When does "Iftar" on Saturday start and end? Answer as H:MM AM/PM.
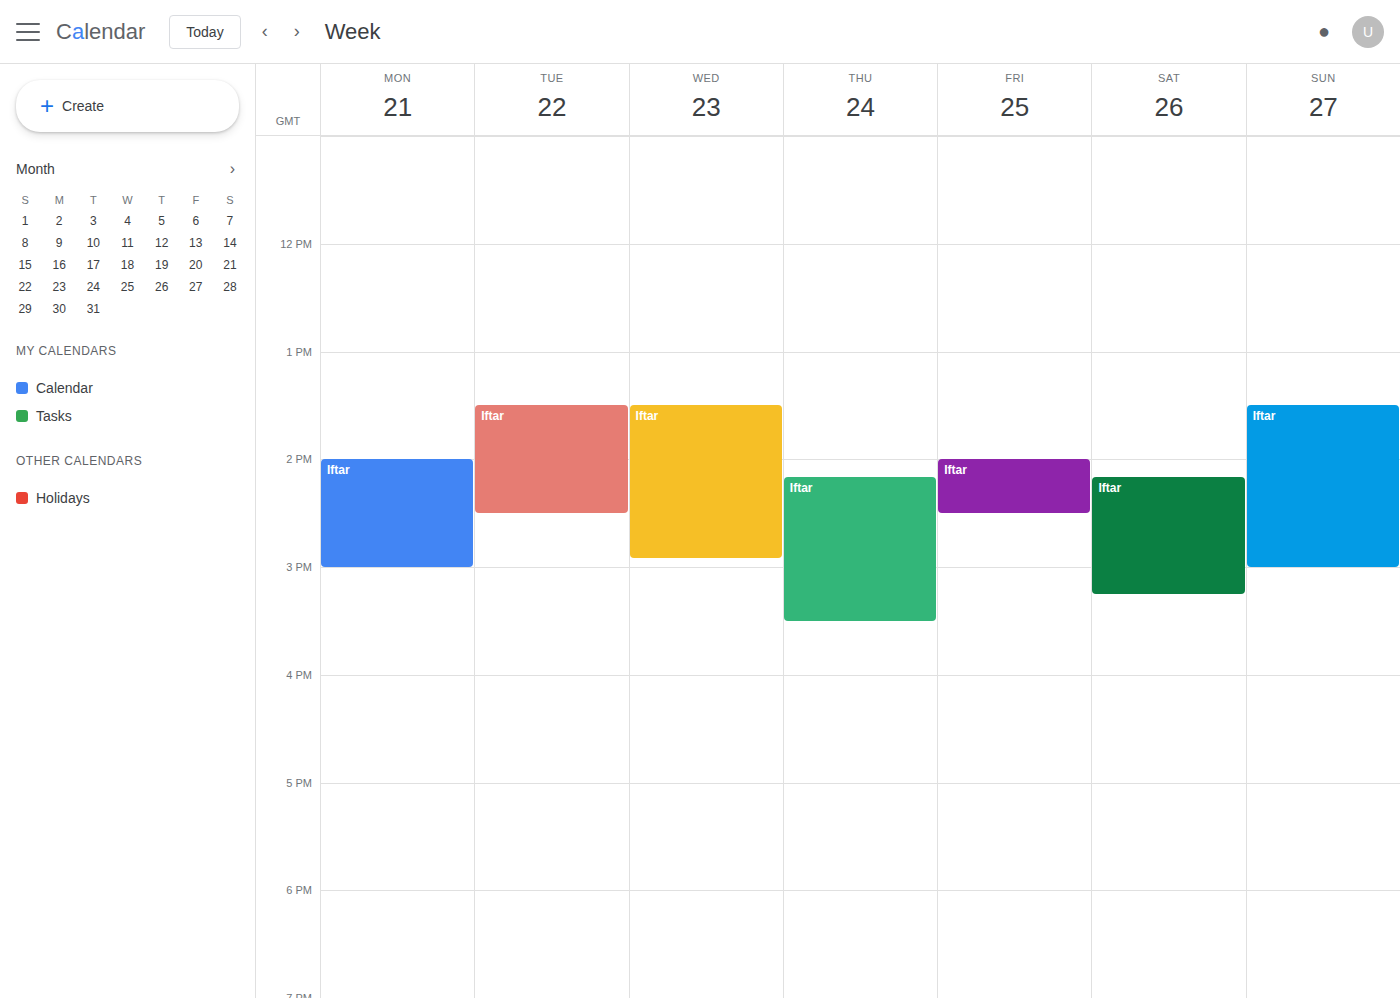
2:10 PM to 3:15 PM